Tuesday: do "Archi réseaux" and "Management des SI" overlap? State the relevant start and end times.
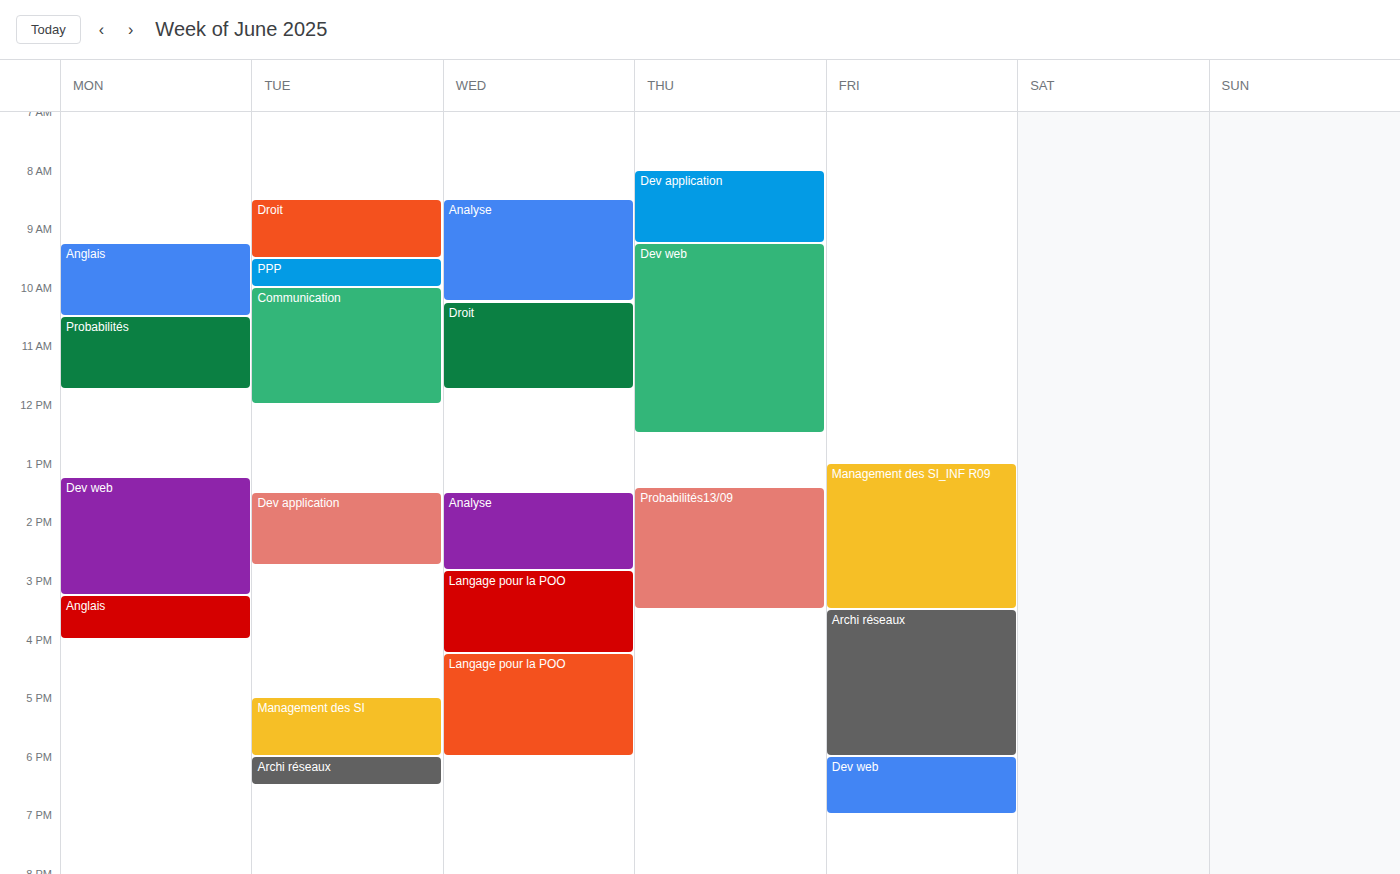
"Management des SI" ends at 18:00, exactly when "Archi réseaux" starts -- they touch but do not overlap.